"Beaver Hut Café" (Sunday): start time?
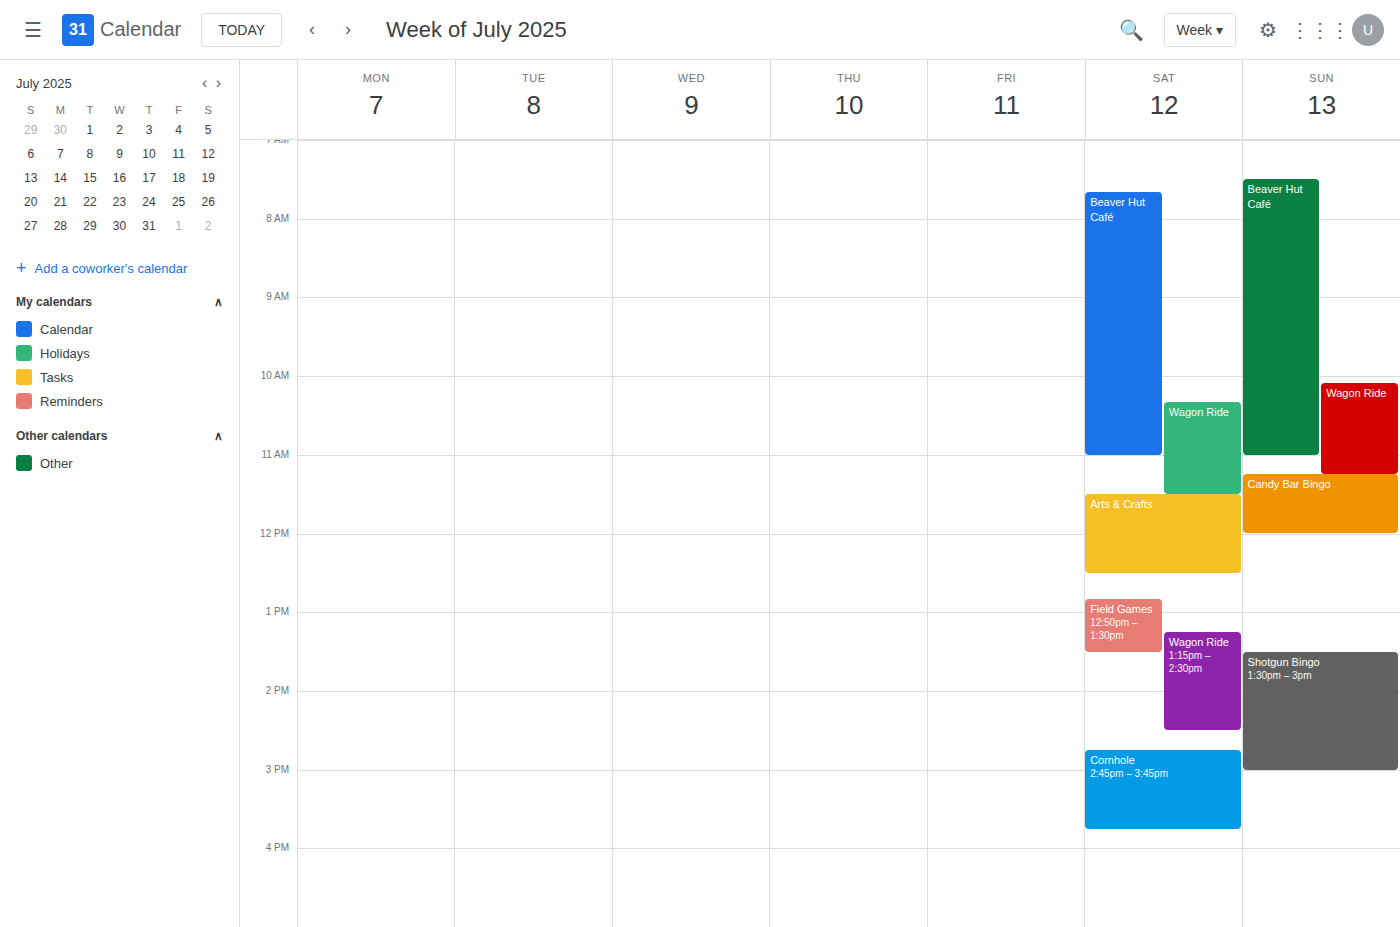
7:30 AM